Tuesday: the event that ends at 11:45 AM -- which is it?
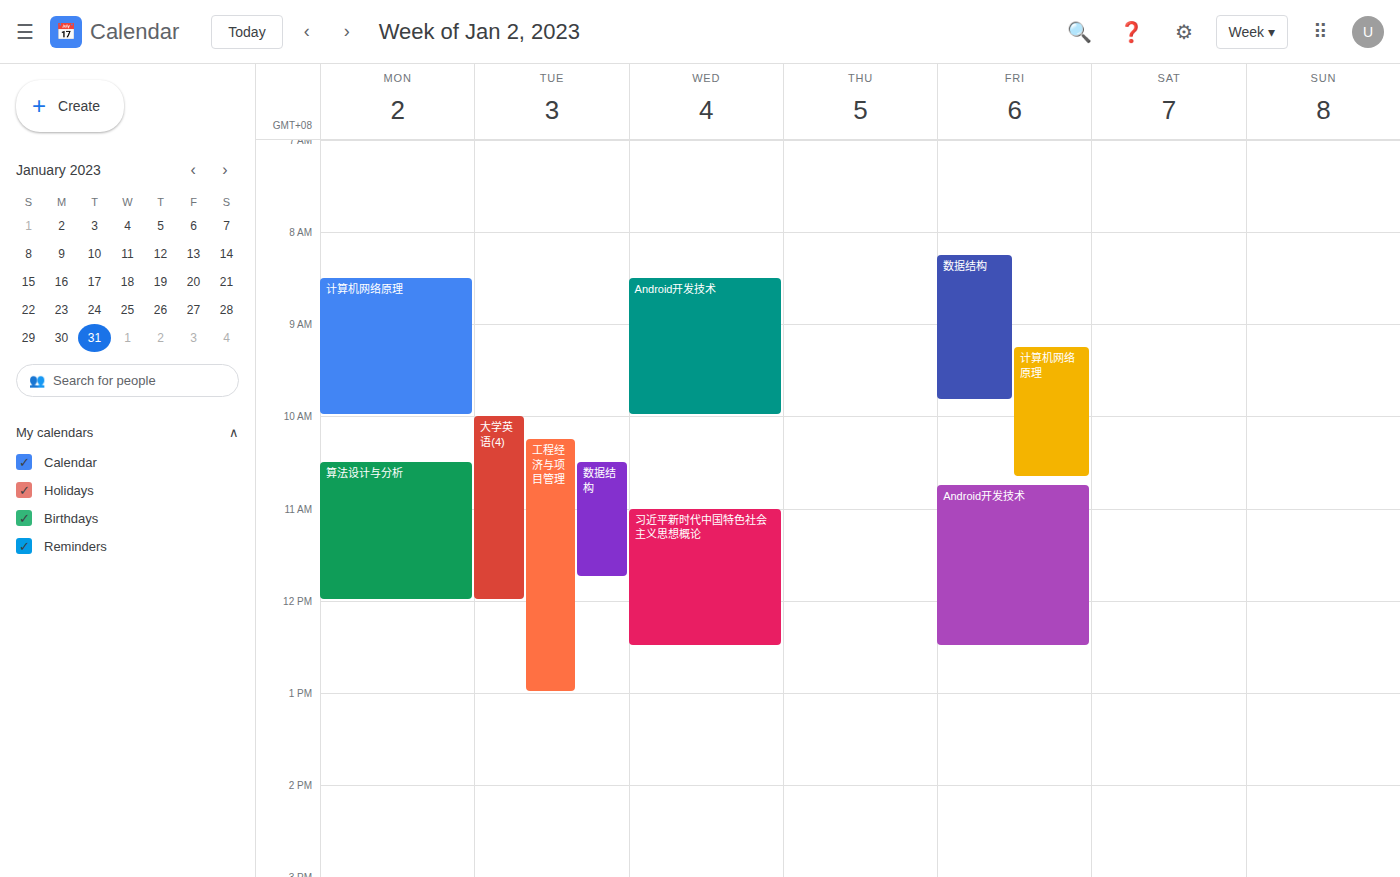
"数据结构"